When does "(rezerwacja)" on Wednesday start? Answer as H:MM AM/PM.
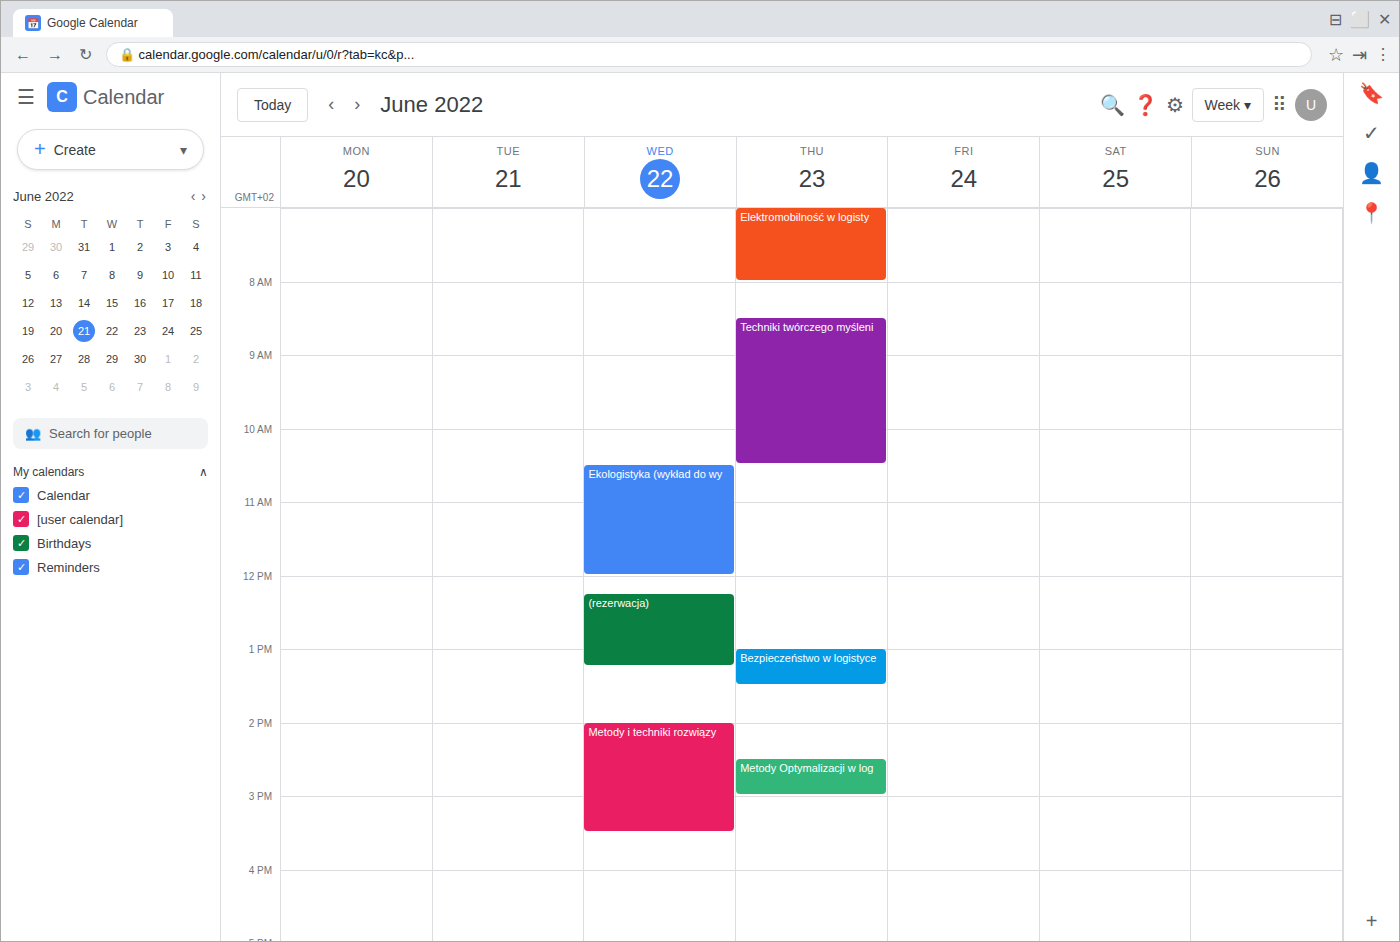
12:15 PM